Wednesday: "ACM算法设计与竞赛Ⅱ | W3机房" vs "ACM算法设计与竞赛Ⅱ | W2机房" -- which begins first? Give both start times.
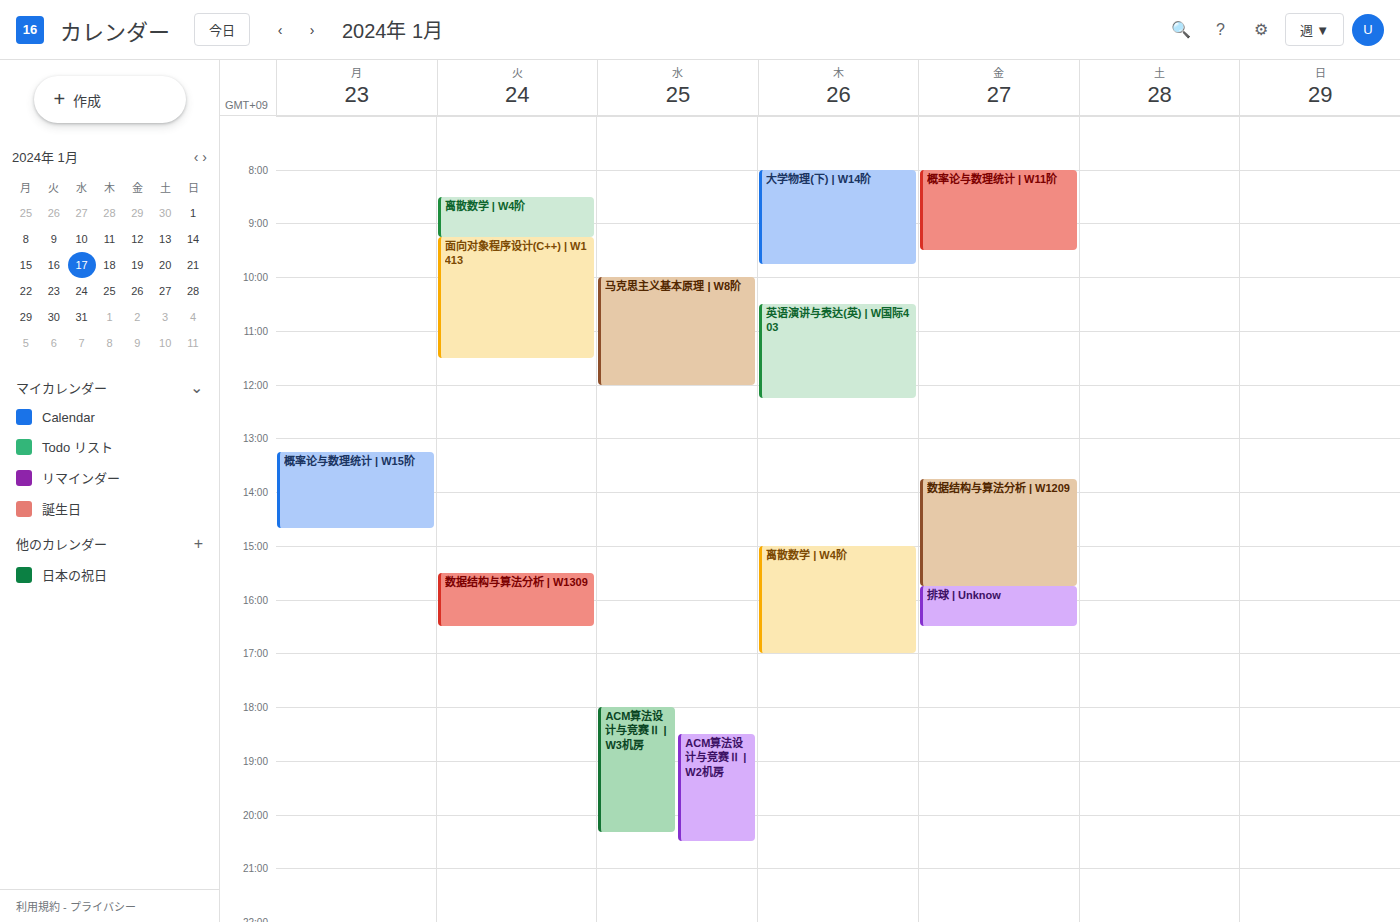
"ACM算法设计与竞赛Ⅱ | W3机房" 6:00 PM; "ACM算法设计与竞赛Ⅱ | W2机房" 6:30 PM.